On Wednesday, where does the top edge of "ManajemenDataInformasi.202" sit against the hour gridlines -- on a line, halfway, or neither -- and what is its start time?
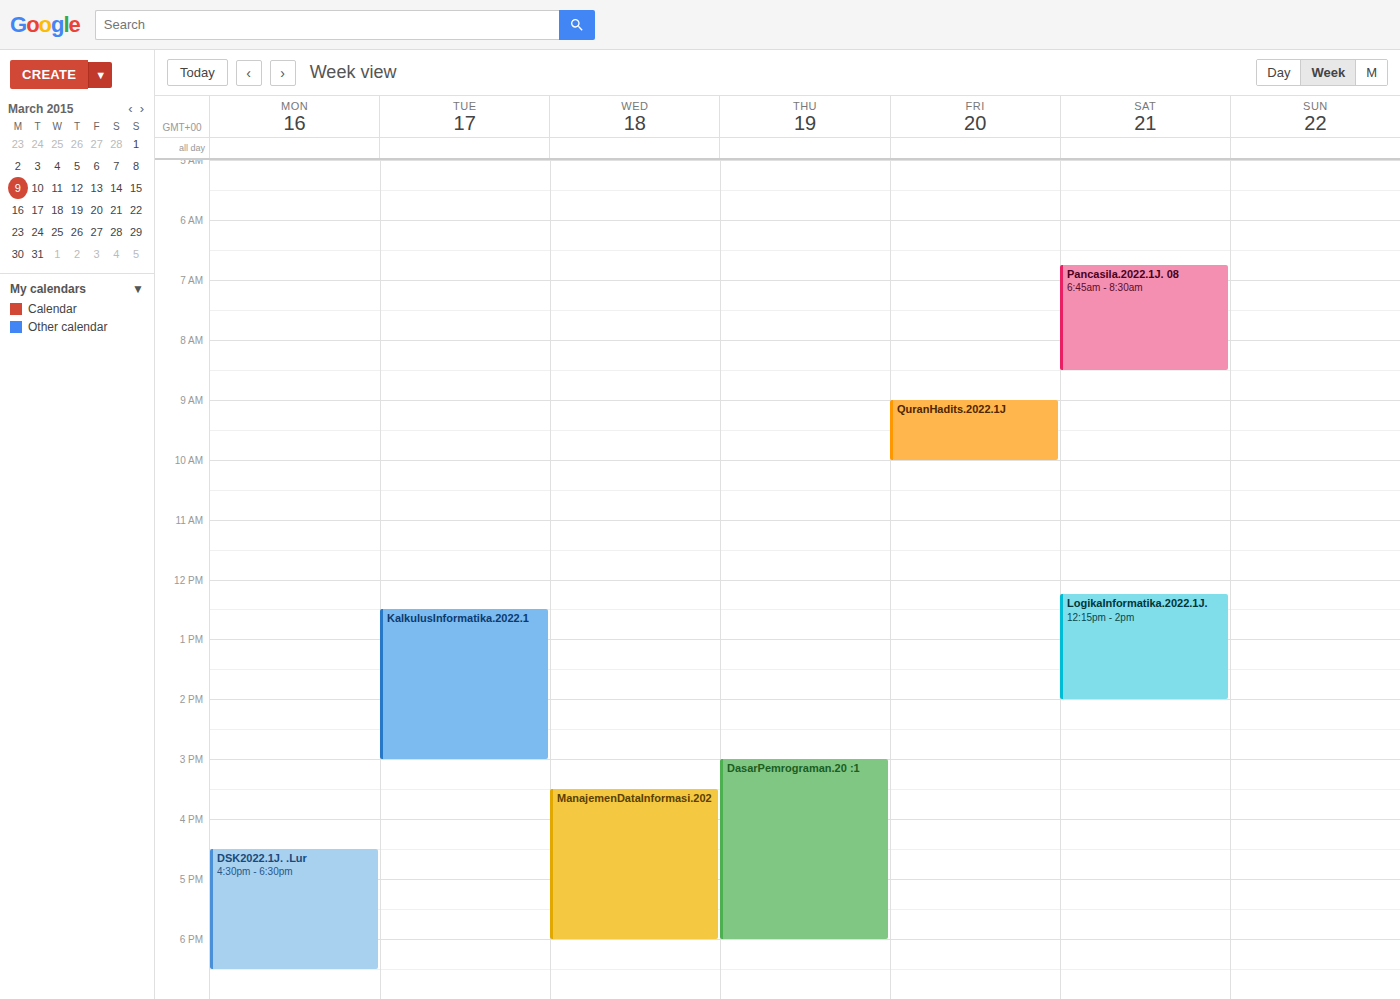
3:30 PM -- halfway between the 3 PM and 4 PM lines.